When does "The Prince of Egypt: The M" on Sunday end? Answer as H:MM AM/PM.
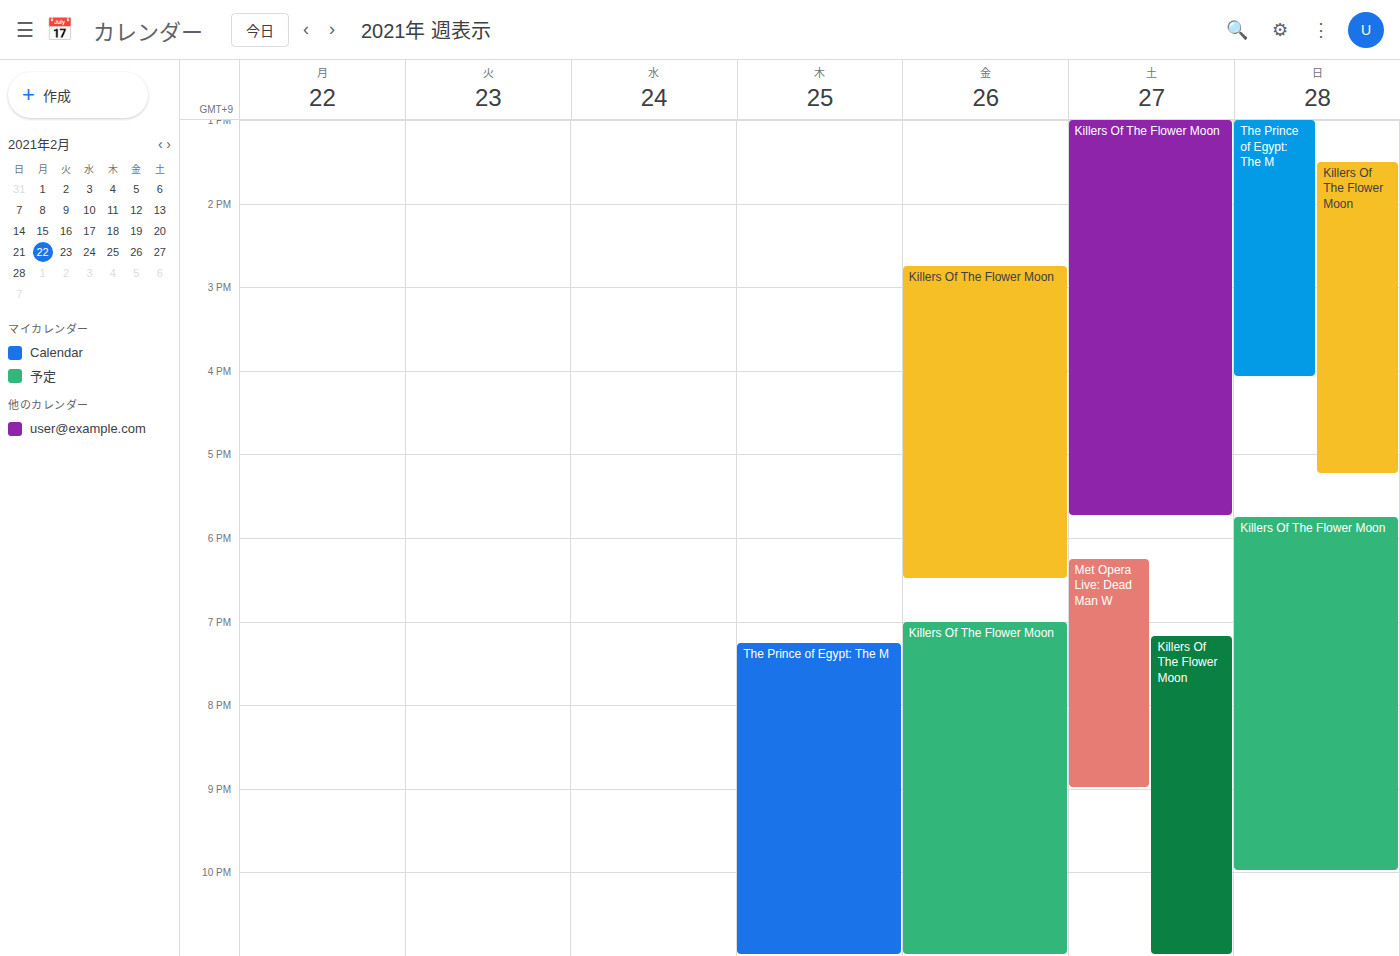
4:05 PM